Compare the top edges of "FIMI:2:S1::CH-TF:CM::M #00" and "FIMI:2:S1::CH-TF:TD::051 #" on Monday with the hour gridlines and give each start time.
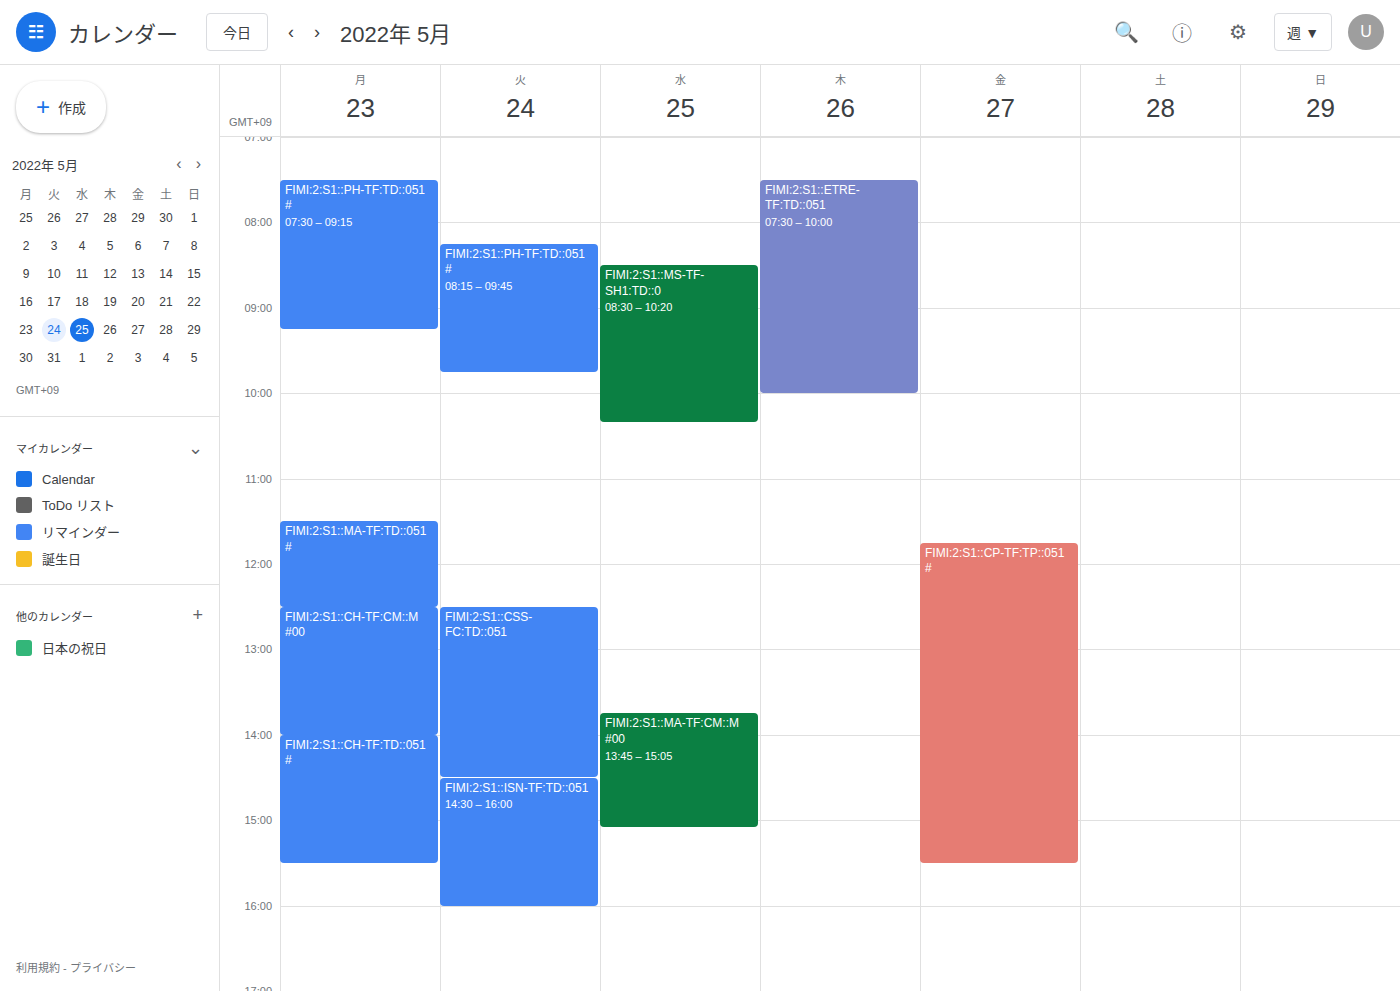
"FIMI:2:S1::CH-TF:CM::M #00": 12:30 PM, halfway between the 12 PM and 1 PM lines. "FIMI:2:S1::CH-TF:TD::051 #": 2:00 PM, exactly on the 2 PM line.